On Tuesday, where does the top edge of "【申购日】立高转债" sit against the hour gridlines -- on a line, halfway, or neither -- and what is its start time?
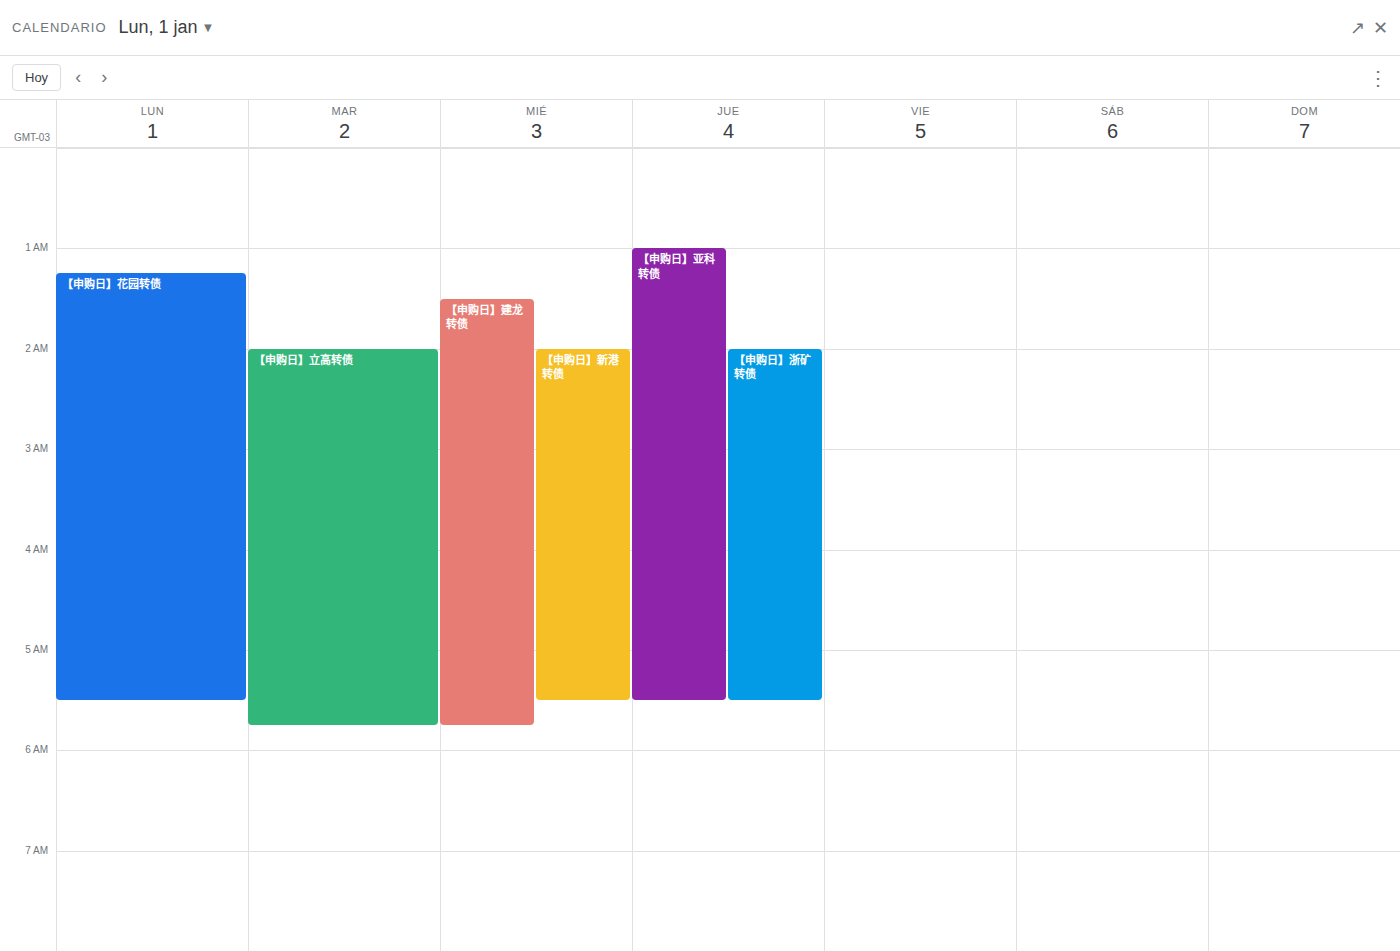
2:00 AM -- exactly on the 2 AM line.